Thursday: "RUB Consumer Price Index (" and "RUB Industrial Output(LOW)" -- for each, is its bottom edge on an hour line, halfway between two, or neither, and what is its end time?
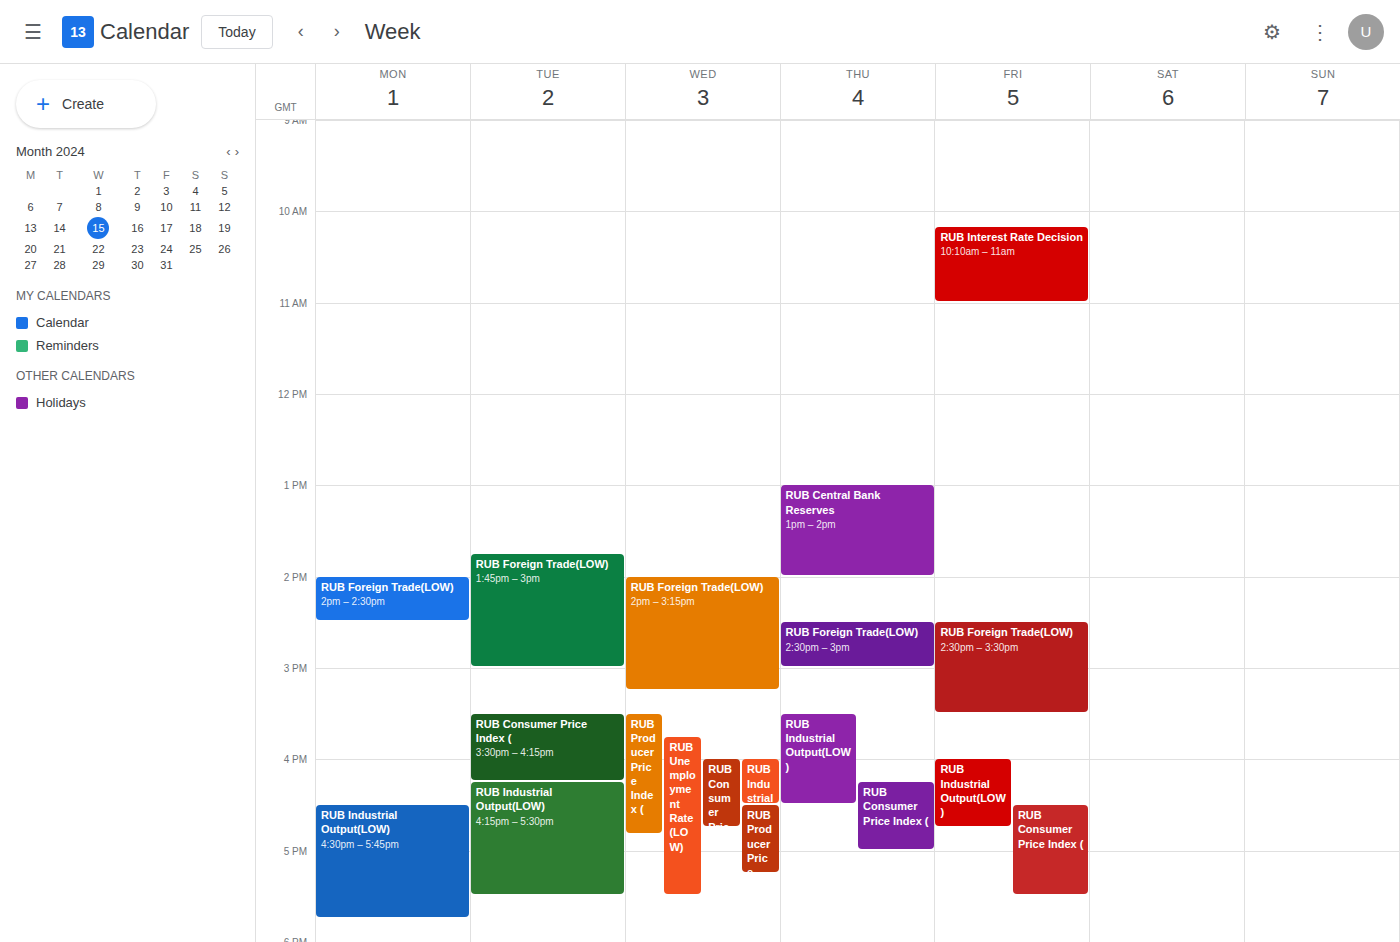
"RUB Consumer Price Index (": 5:00 PM, exactly on the 5 PM line. "RUB Industrial Output(LOW)": 4:30 PM, halfway between the 4 PM and 5 PM lines.